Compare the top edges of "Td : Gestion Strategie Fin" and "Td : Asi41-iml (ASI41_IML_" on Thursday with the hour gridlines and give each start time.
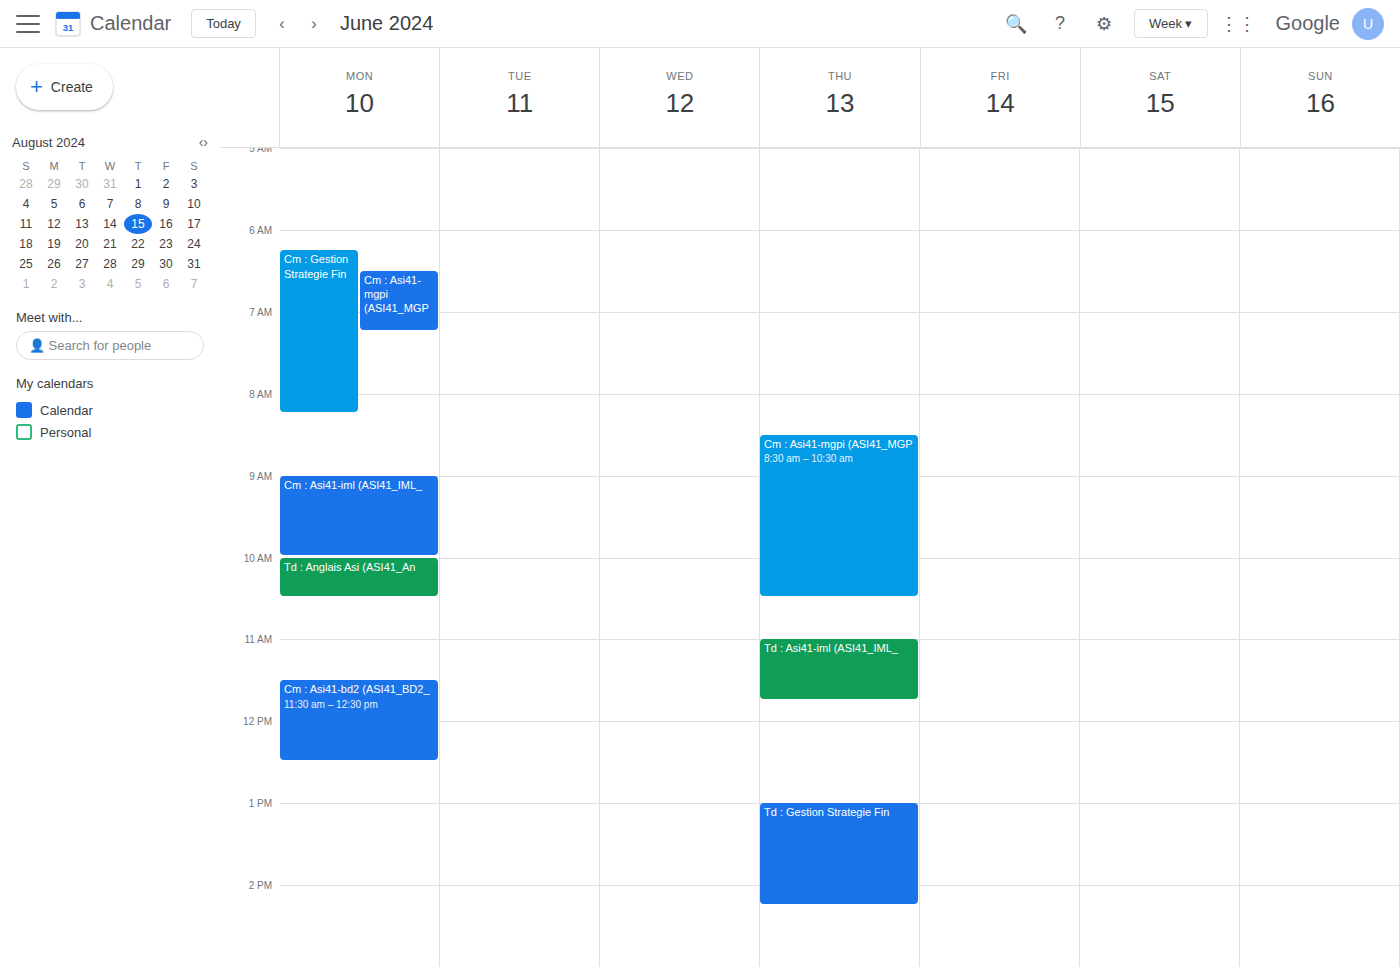
"Td : Gestion Strategie Fin": 1:00 PM, exactly on the 1 PM line. "Td : Asi41-iml (ASI41_IML_": 11:00 AM, exactly on the 11 AM line.